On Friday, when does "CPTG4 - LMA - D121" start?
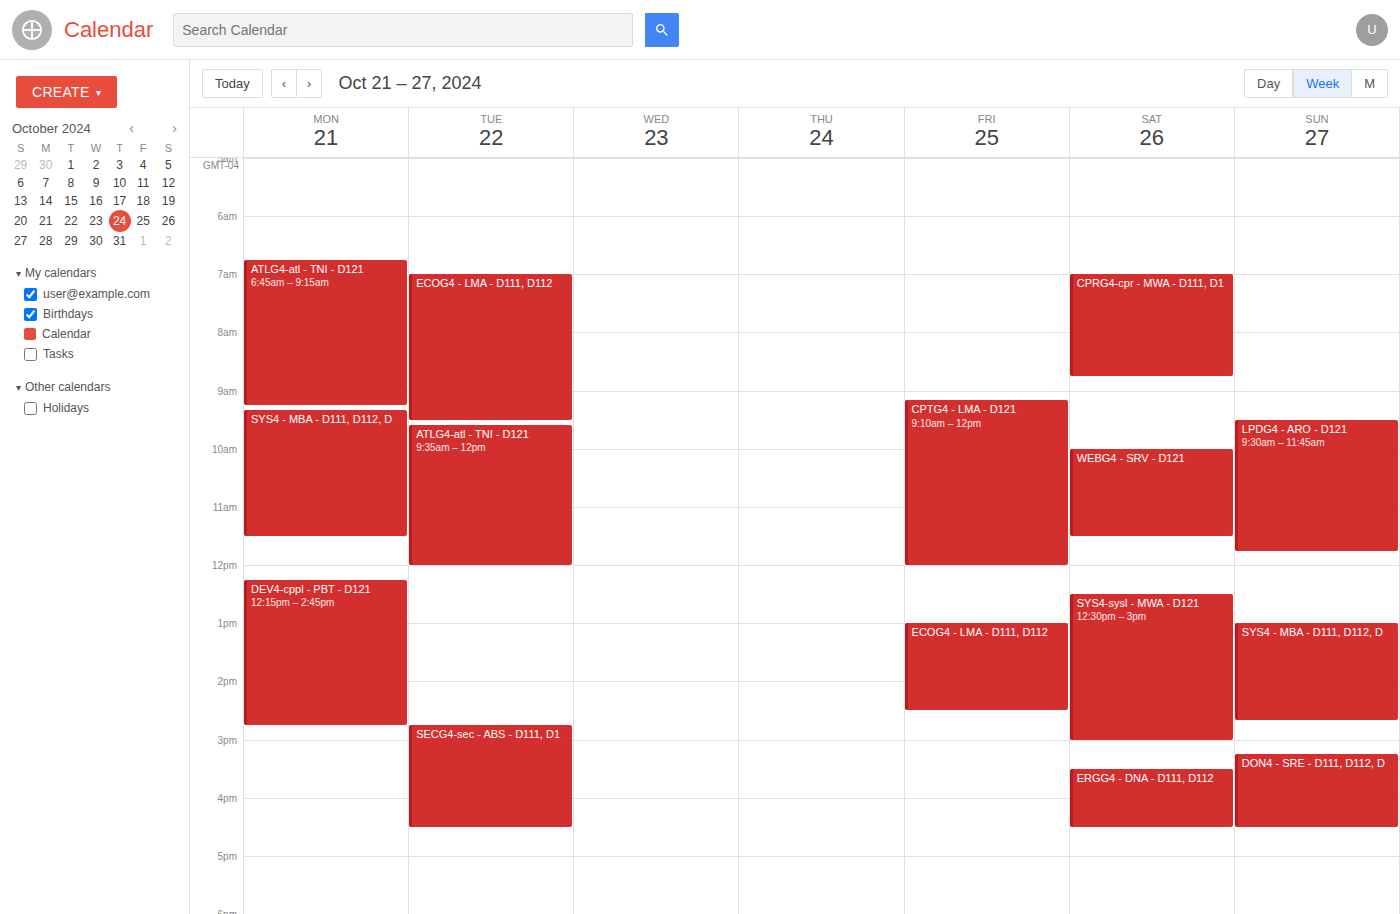
9:10 AM